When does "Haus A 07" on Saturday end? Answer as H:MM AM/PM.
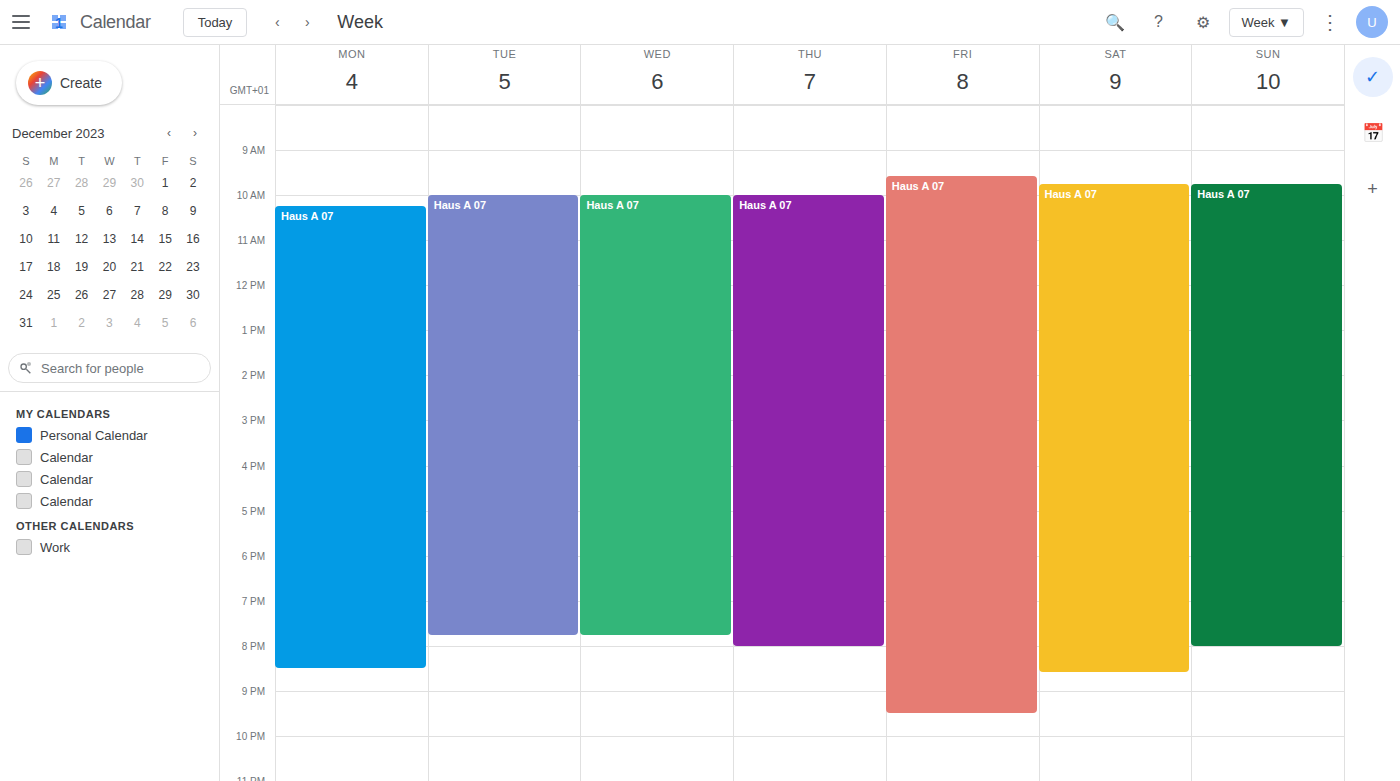
8:35 PM